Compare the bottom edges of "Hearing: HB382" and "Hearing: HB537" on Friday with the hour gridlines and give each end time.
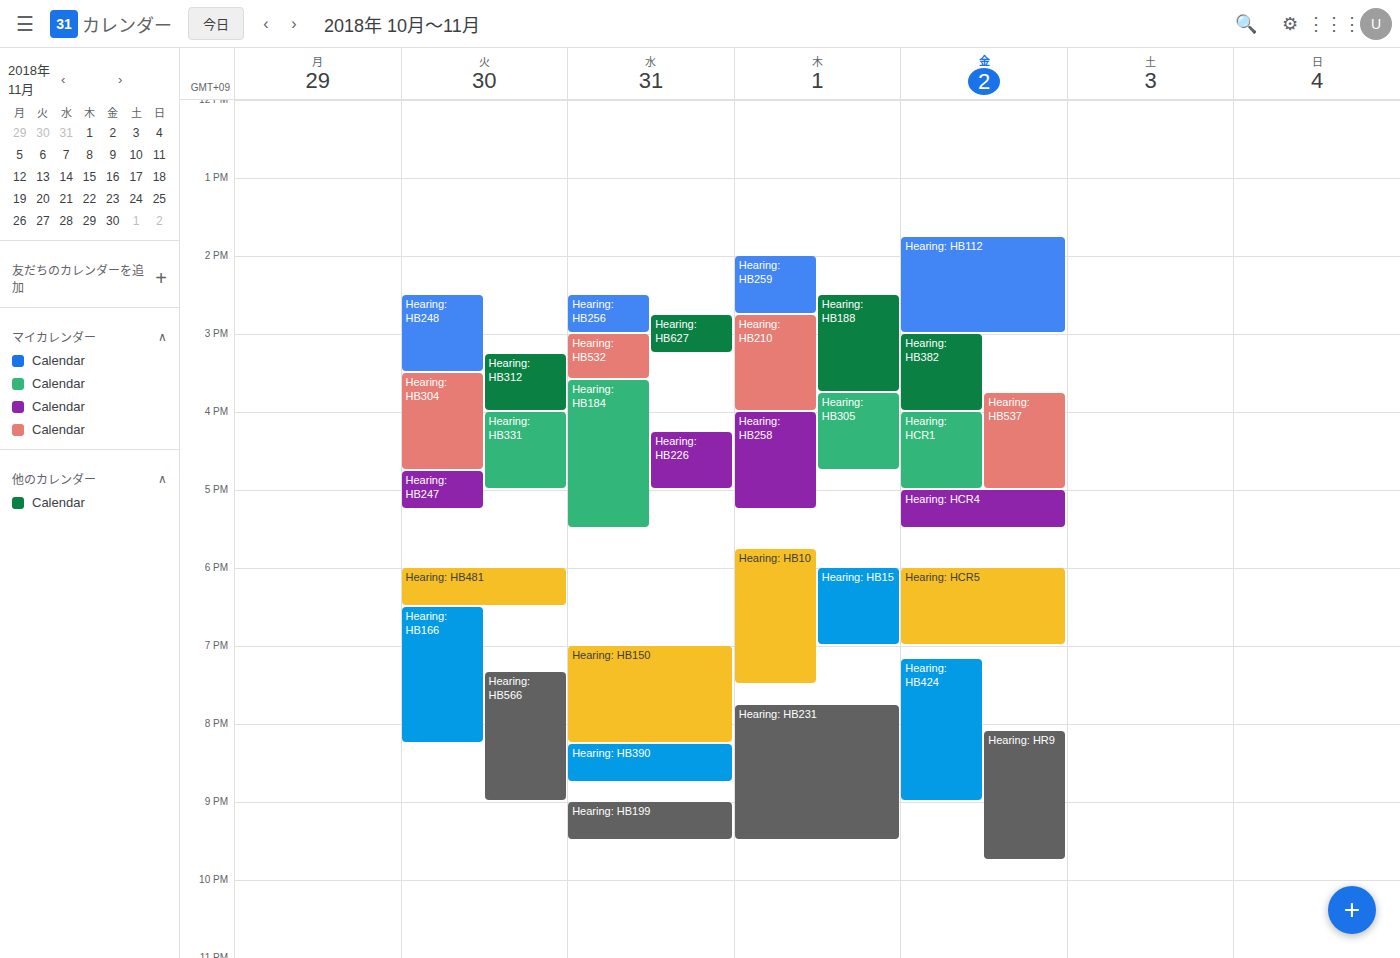
"Hearing: HB382": 4:00 PM, exactly on the 4 PM line. "Hearing: HB537": 5:00 PM, exactly on the 5 PM line.